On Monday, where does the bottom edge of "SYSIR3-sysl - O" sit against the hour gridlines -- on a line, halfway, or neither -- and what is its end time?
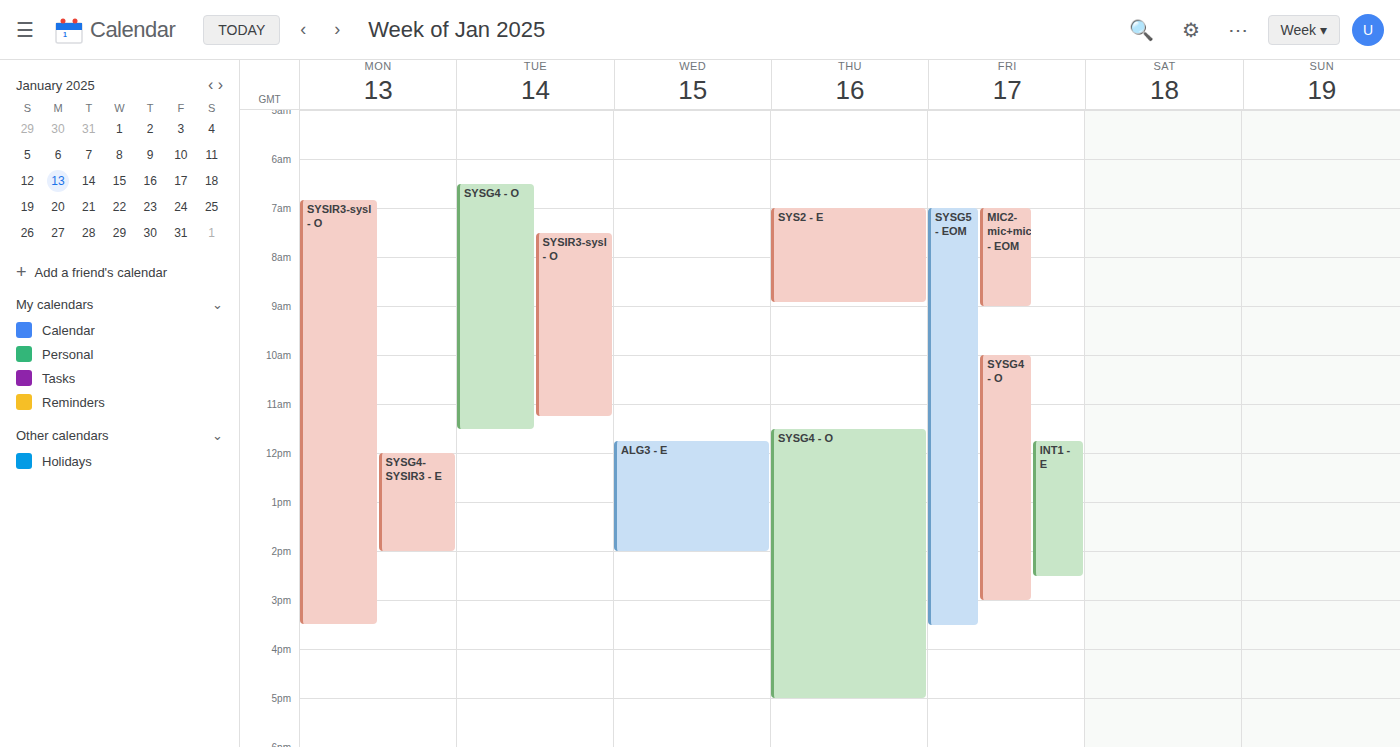
3:30 PM -- halfway between the 3 PM and 4 PM lines.